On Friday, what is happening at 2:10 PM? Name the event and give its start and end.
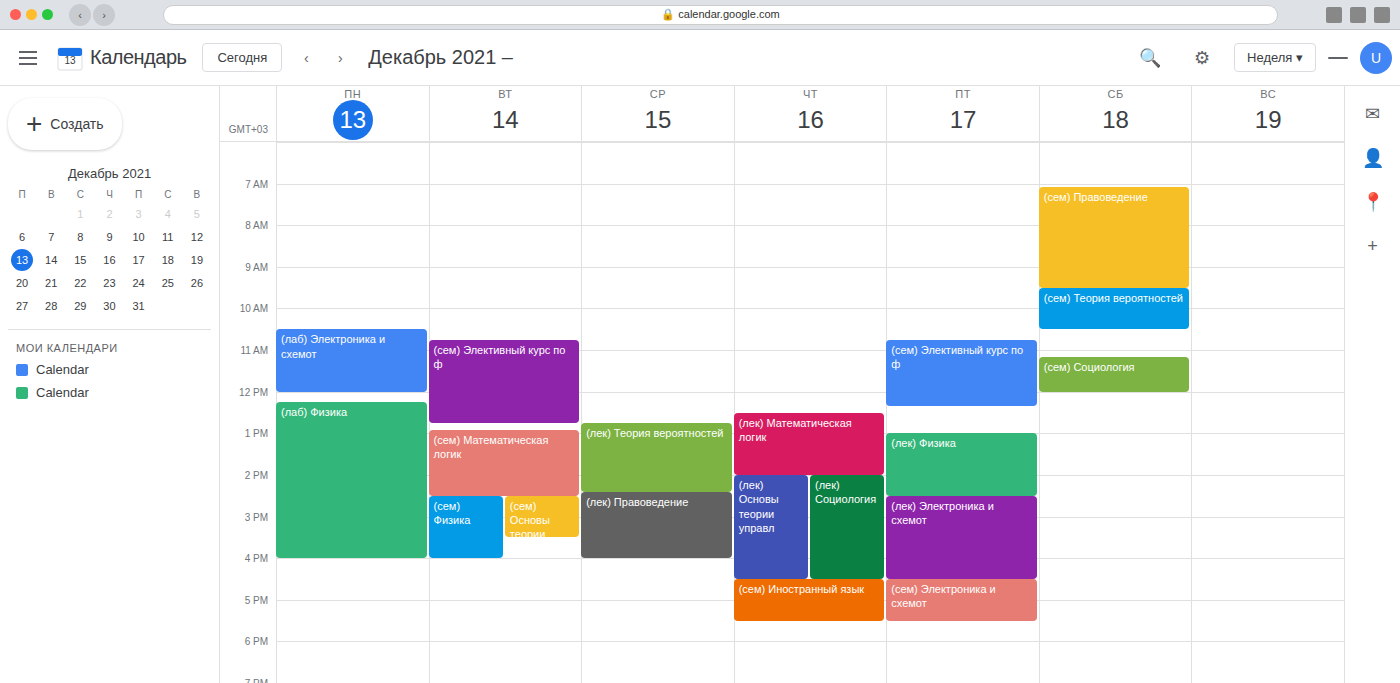
"(лек) Физика", 1:00 PM to 2:30 PM